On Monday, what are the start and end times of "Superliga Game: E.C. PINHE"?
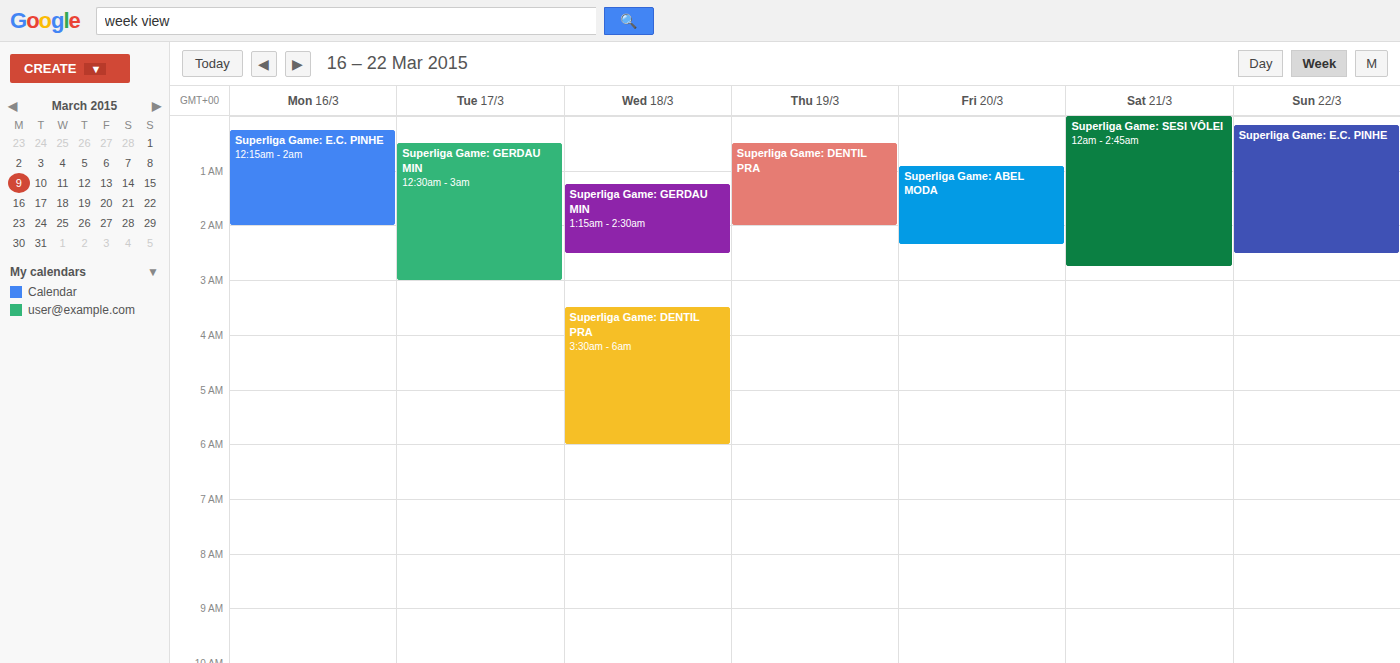
12:15 AM to 2:00 AM